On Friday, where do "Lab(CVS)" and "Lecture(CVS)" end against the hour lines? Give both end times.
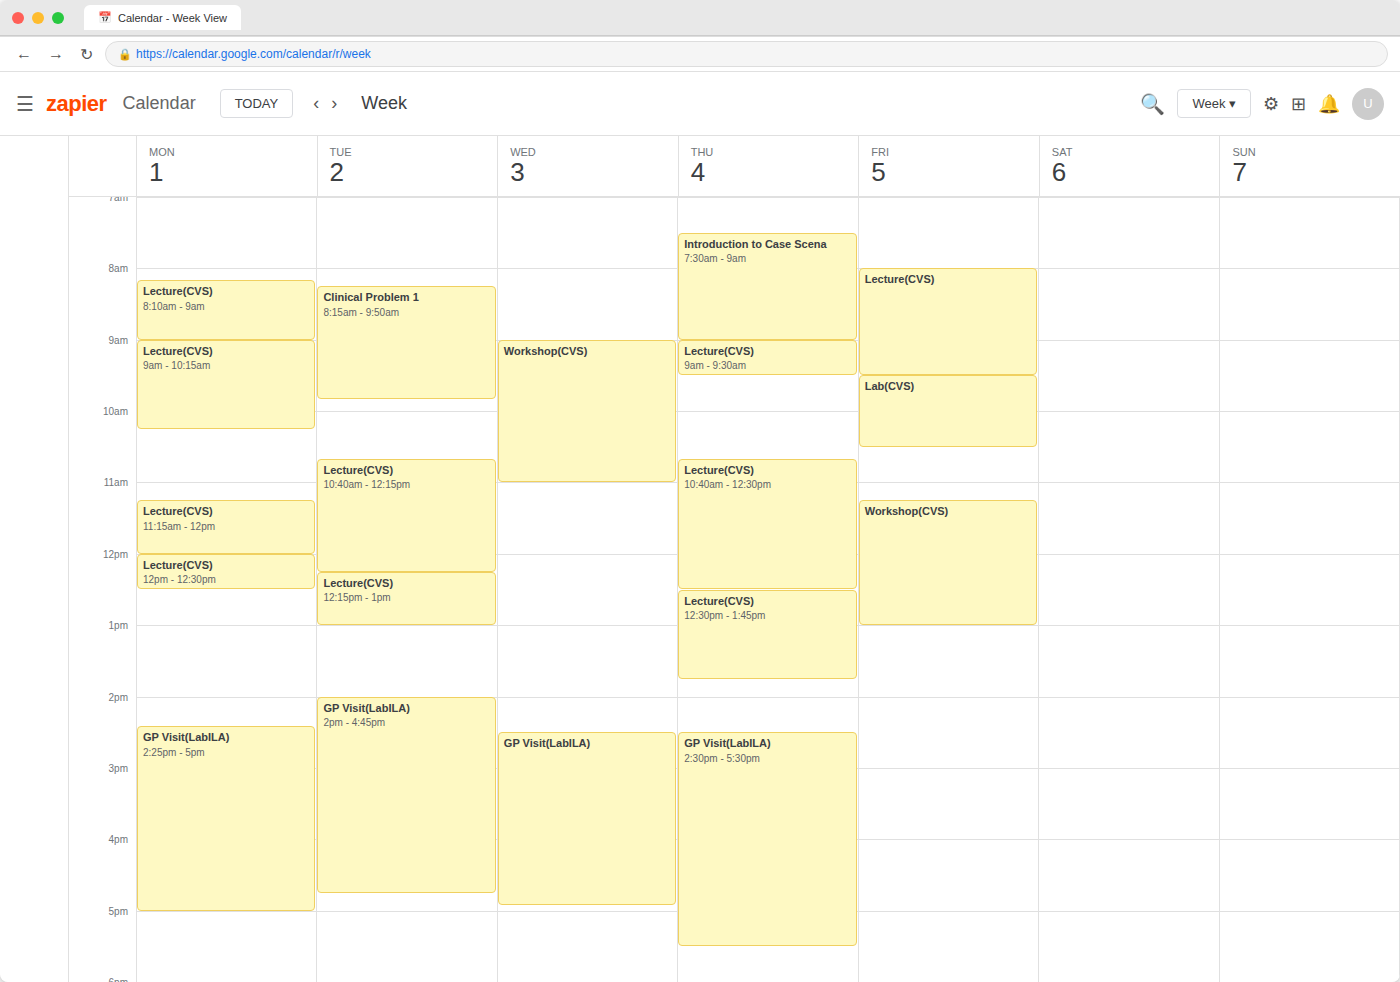
"Lab(CVS)": 10:30 AM, halfway between the 10 AM and 11 AM lines. "Lecture(CVS)": 9:30 AM, halfway between the 9 AM and 10 AM lines.